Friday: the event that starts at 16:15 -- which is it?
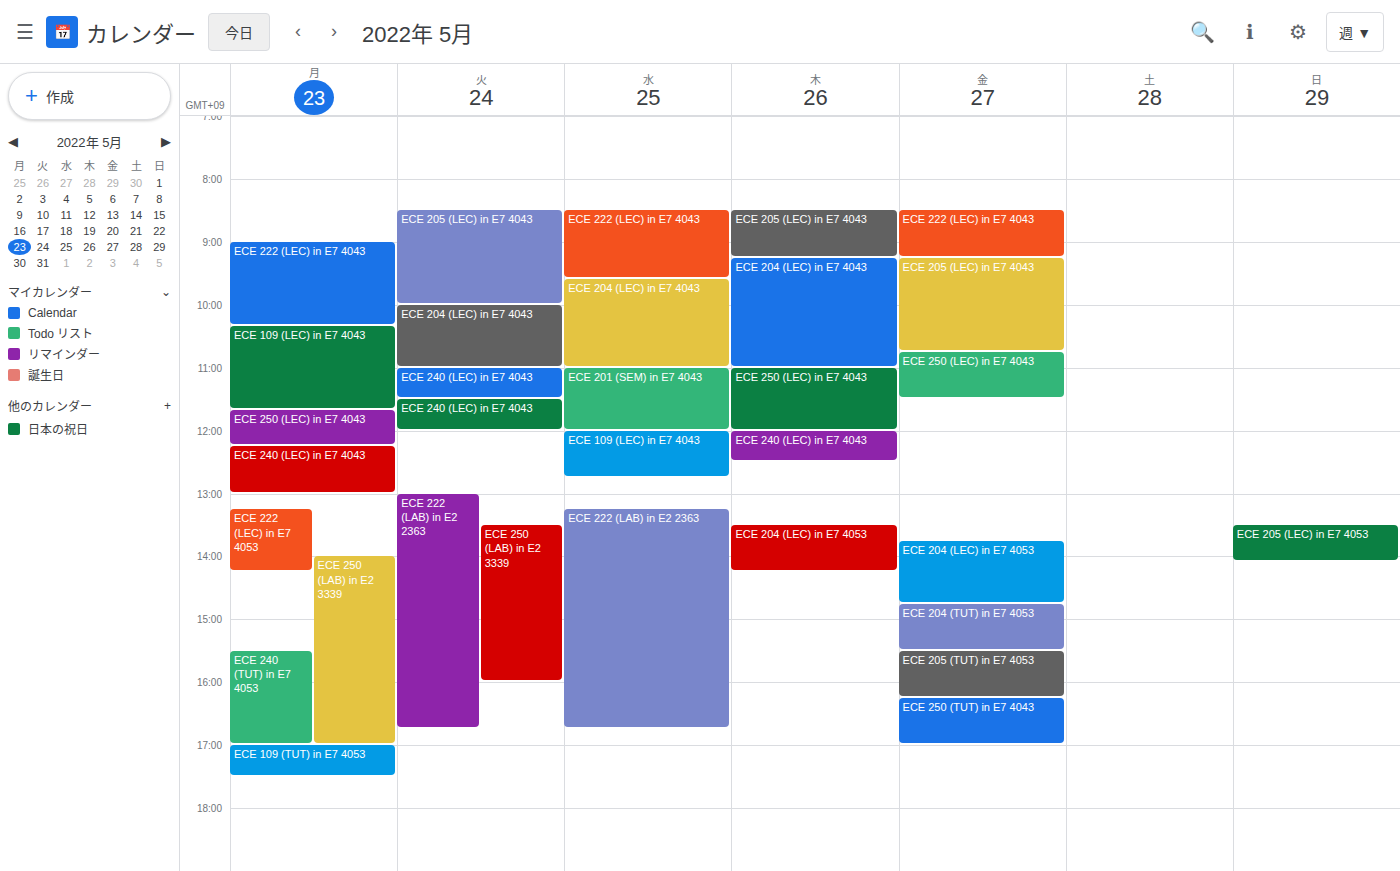
"ECE 250 (TUT) in E7 4043"